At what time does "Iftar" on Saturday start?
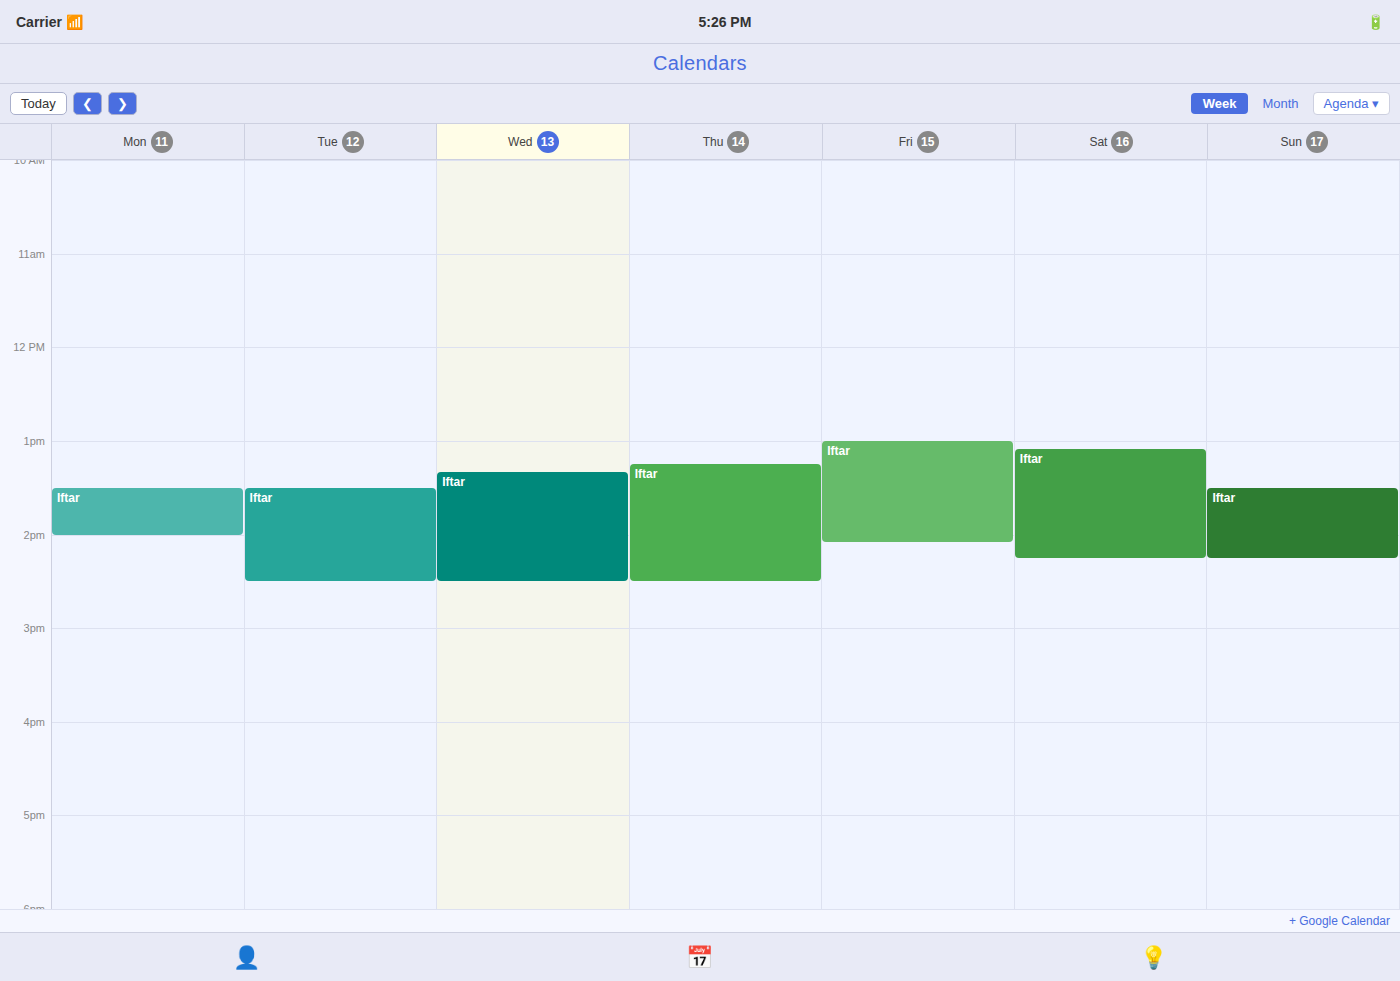
1:05 PM